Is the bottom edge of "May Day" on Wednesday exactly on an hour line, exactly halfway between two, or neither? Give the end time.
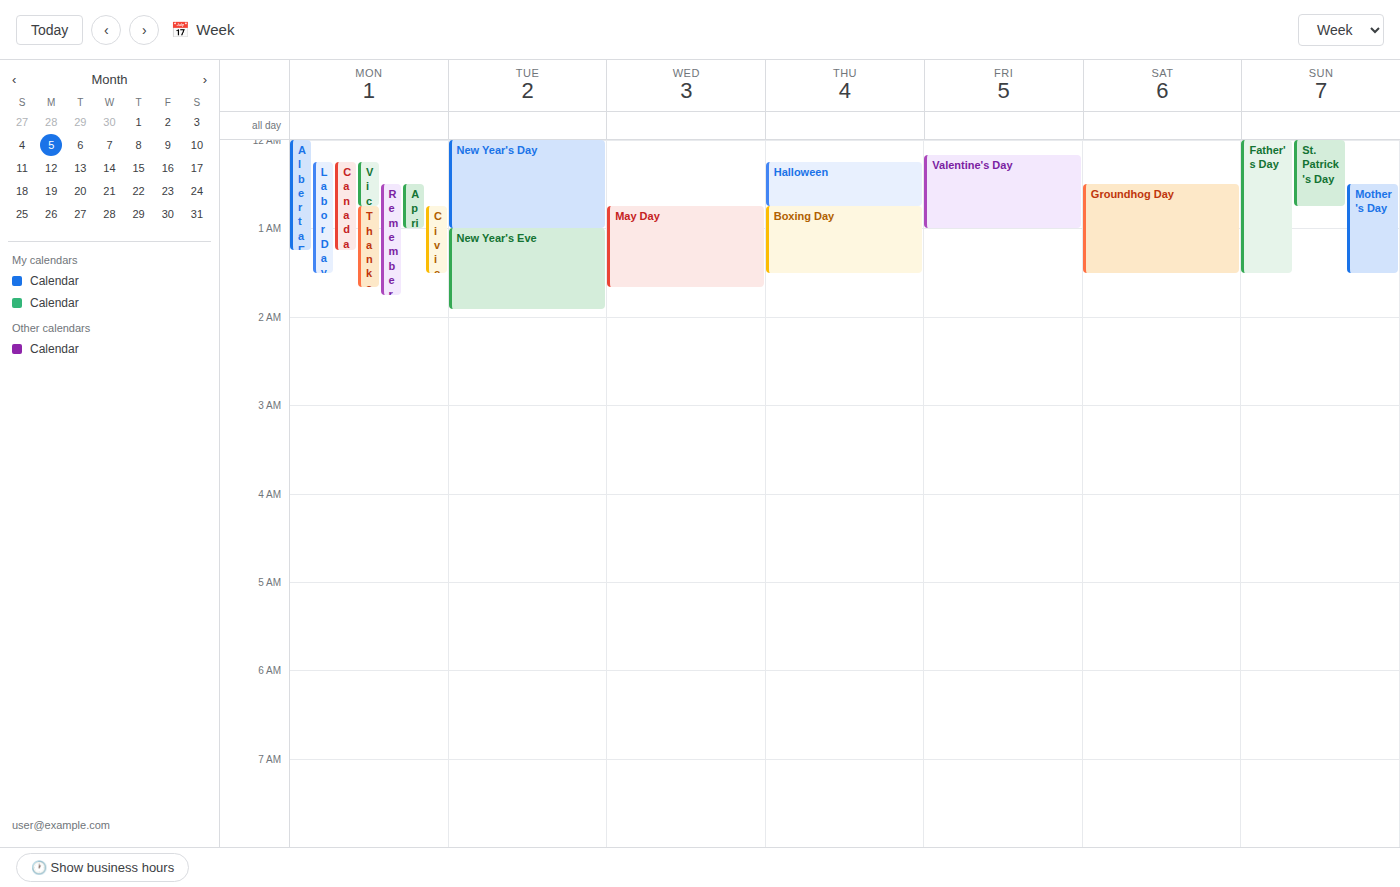
01:40 -- neither: 40 minutes below the 01:00 line and 20 minutes above the 02:00 line.